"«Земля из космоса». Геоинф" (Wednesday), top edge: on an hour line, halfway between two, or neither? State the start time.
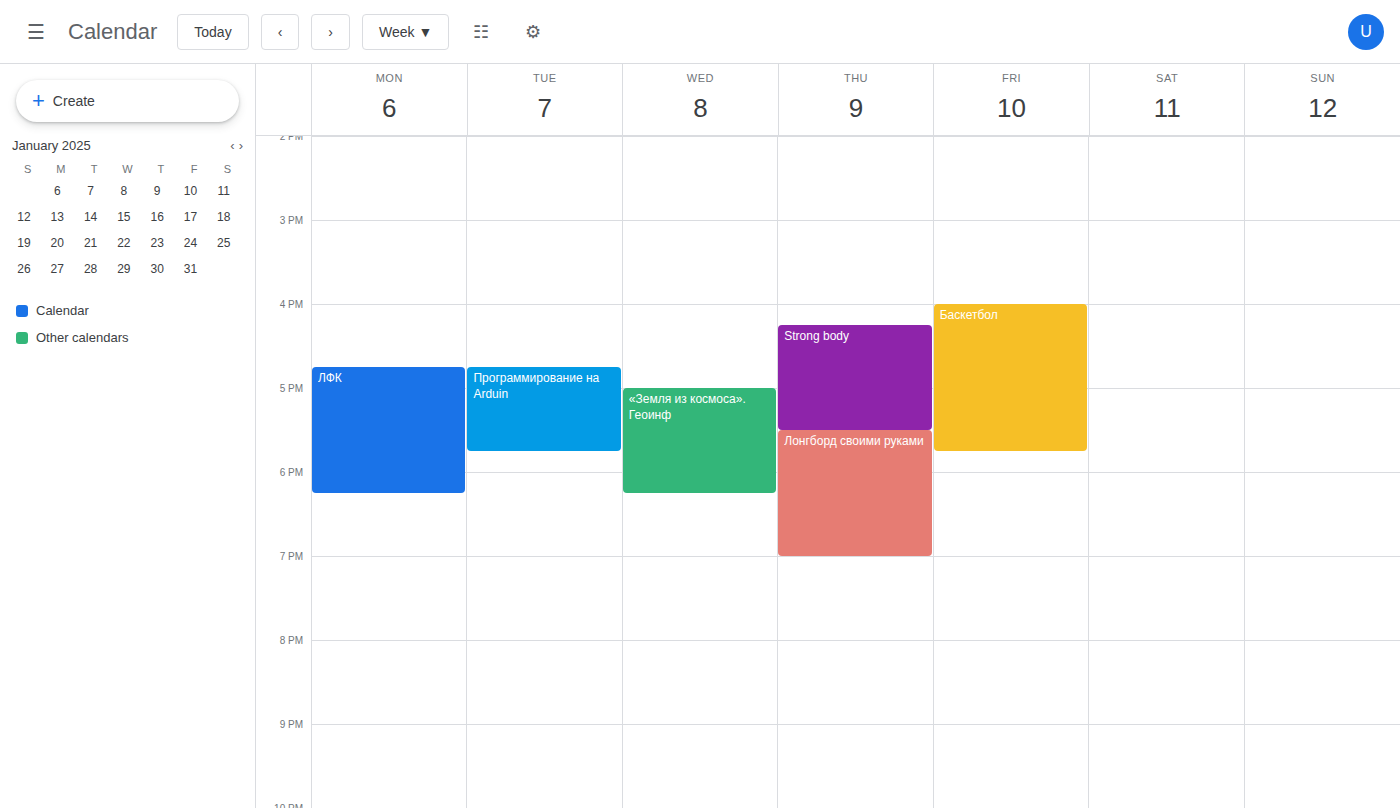
5:00 PM -- exactly on the 5 PM line.